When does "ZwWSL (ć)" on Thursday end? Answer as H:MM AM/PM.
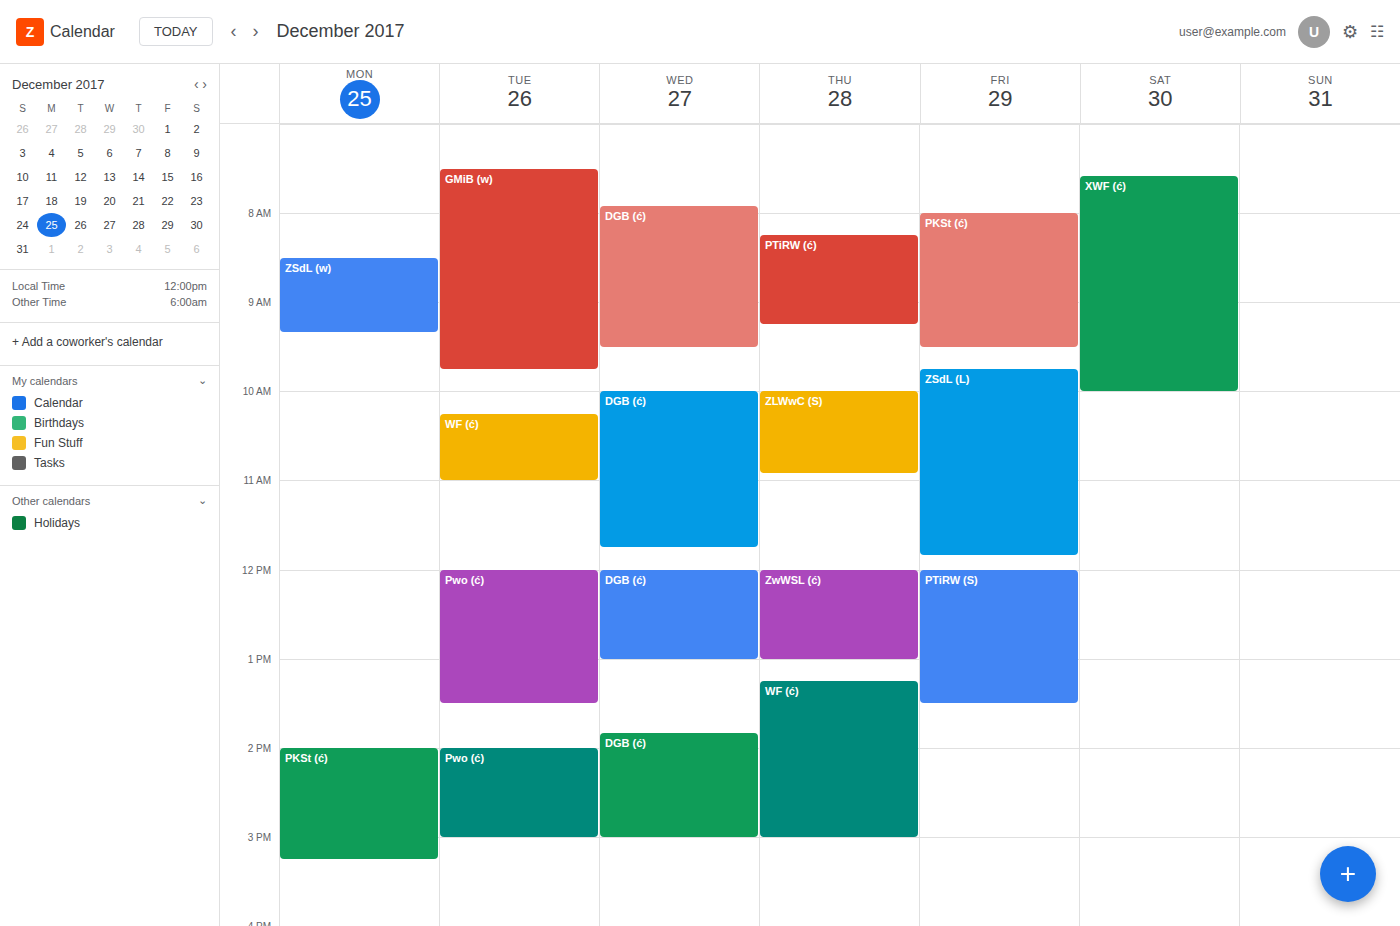
1:00 PM